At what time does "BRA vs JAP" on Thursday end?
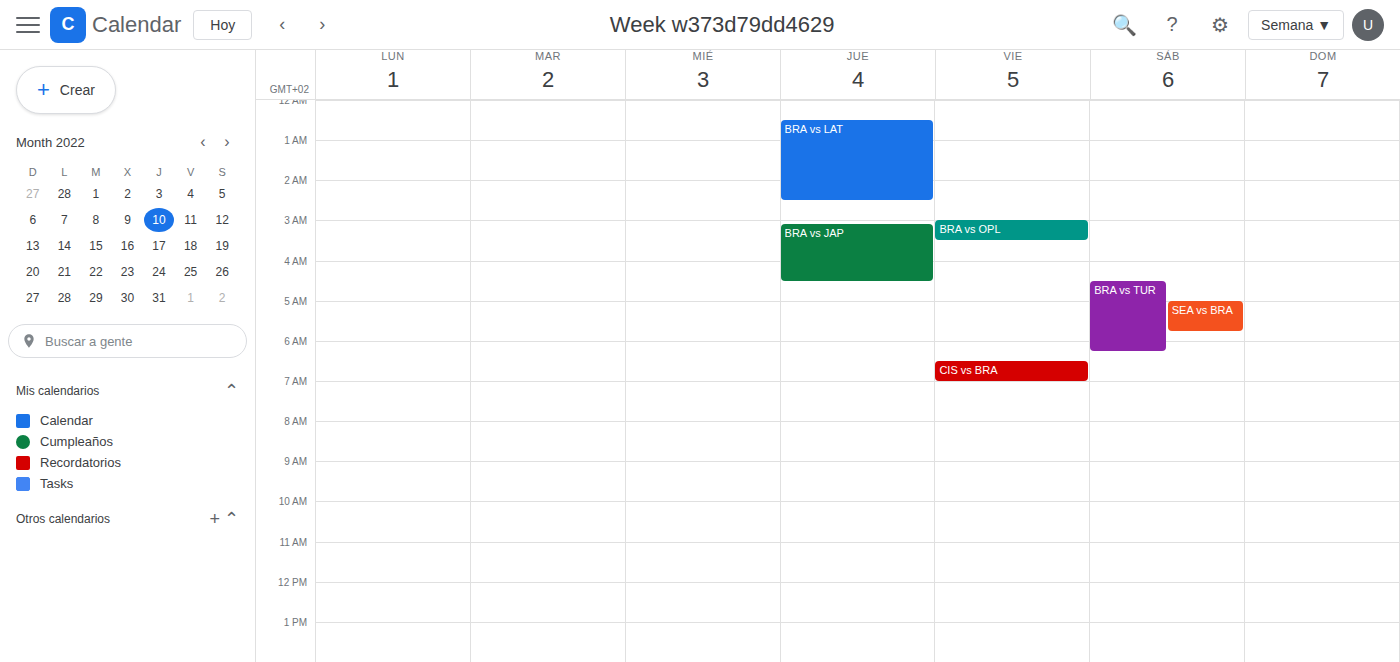
4:30 AM